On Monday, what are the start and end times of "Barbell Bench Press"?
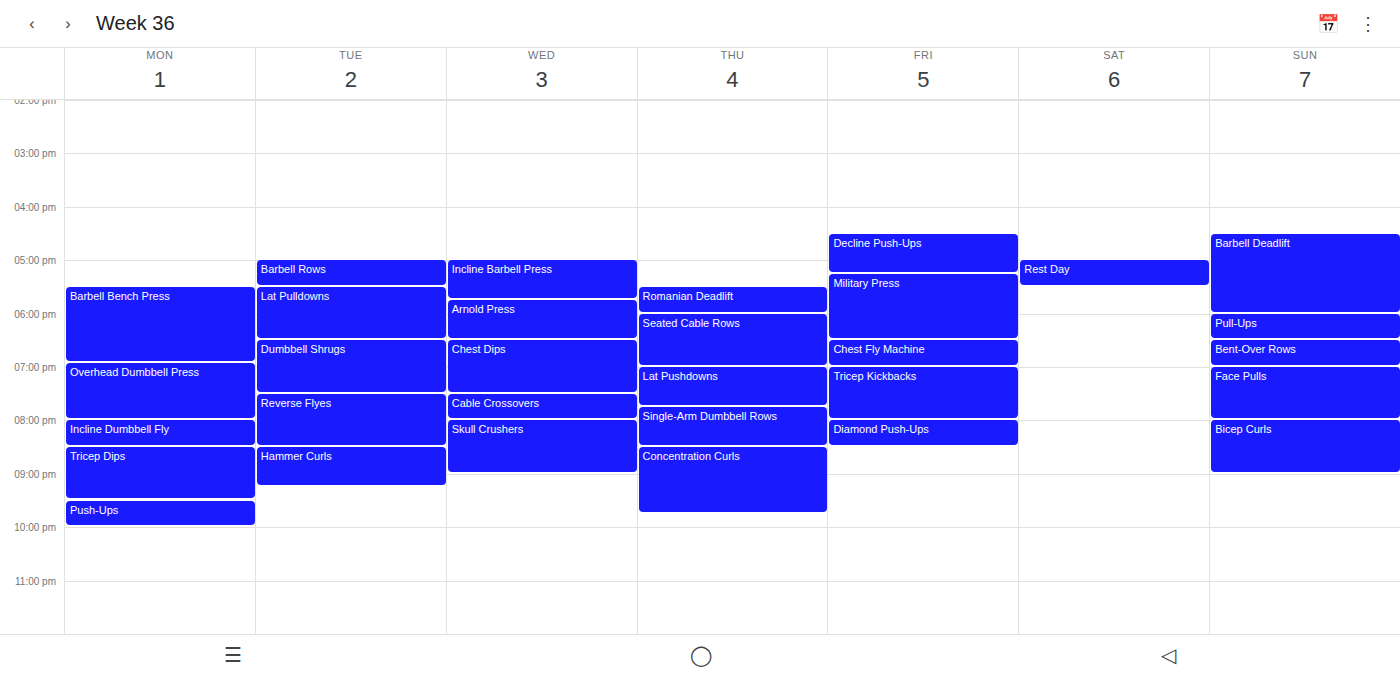
5:30 PM to 6:55 PM